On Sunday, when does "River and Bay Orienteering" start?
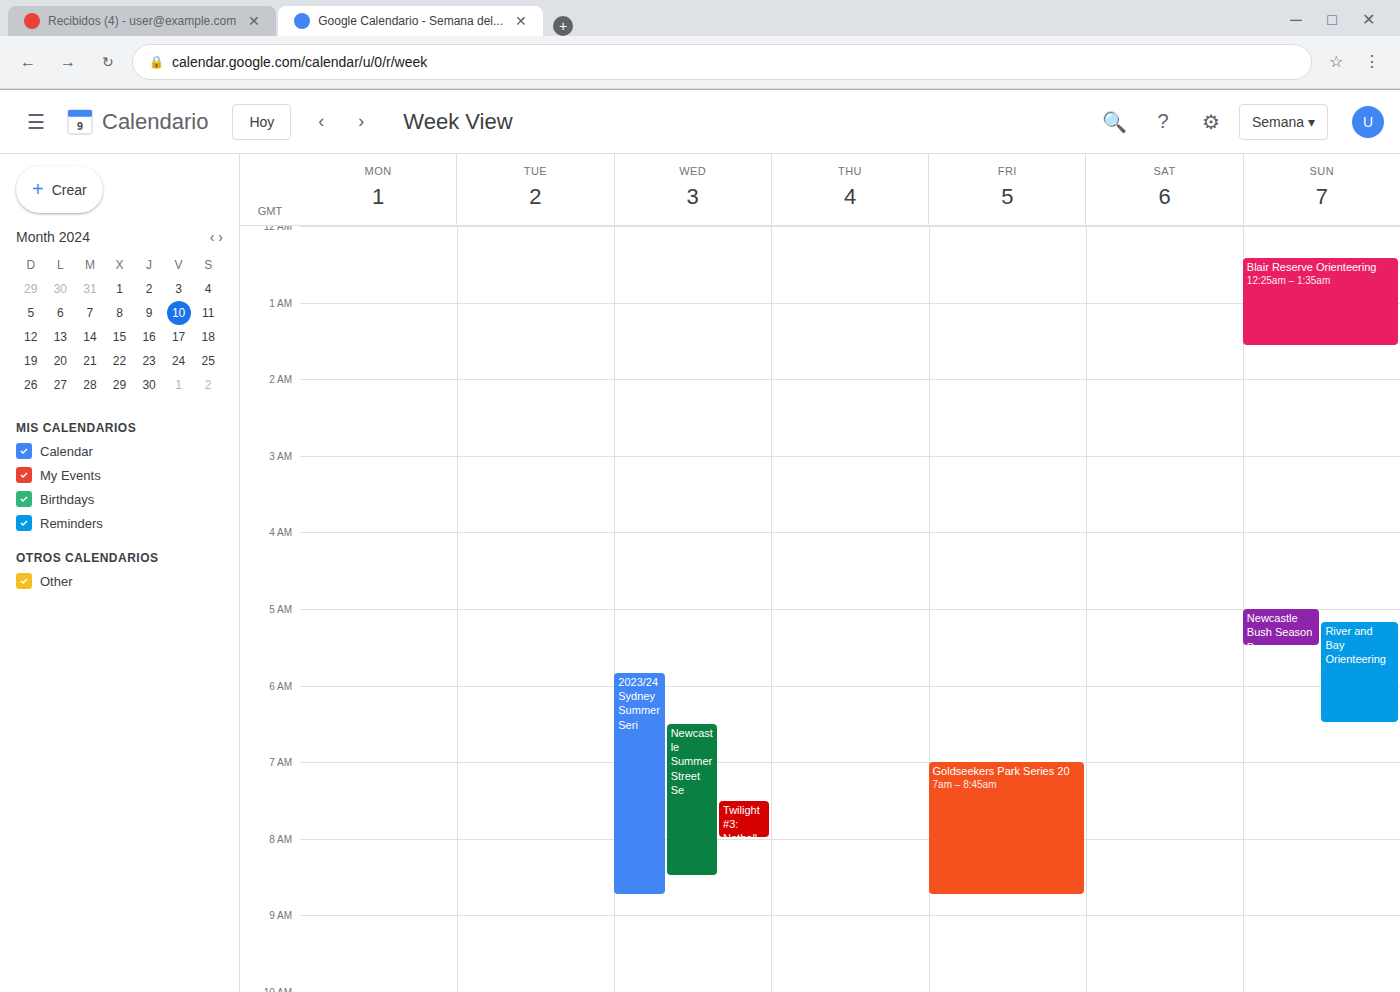
5:10 AM